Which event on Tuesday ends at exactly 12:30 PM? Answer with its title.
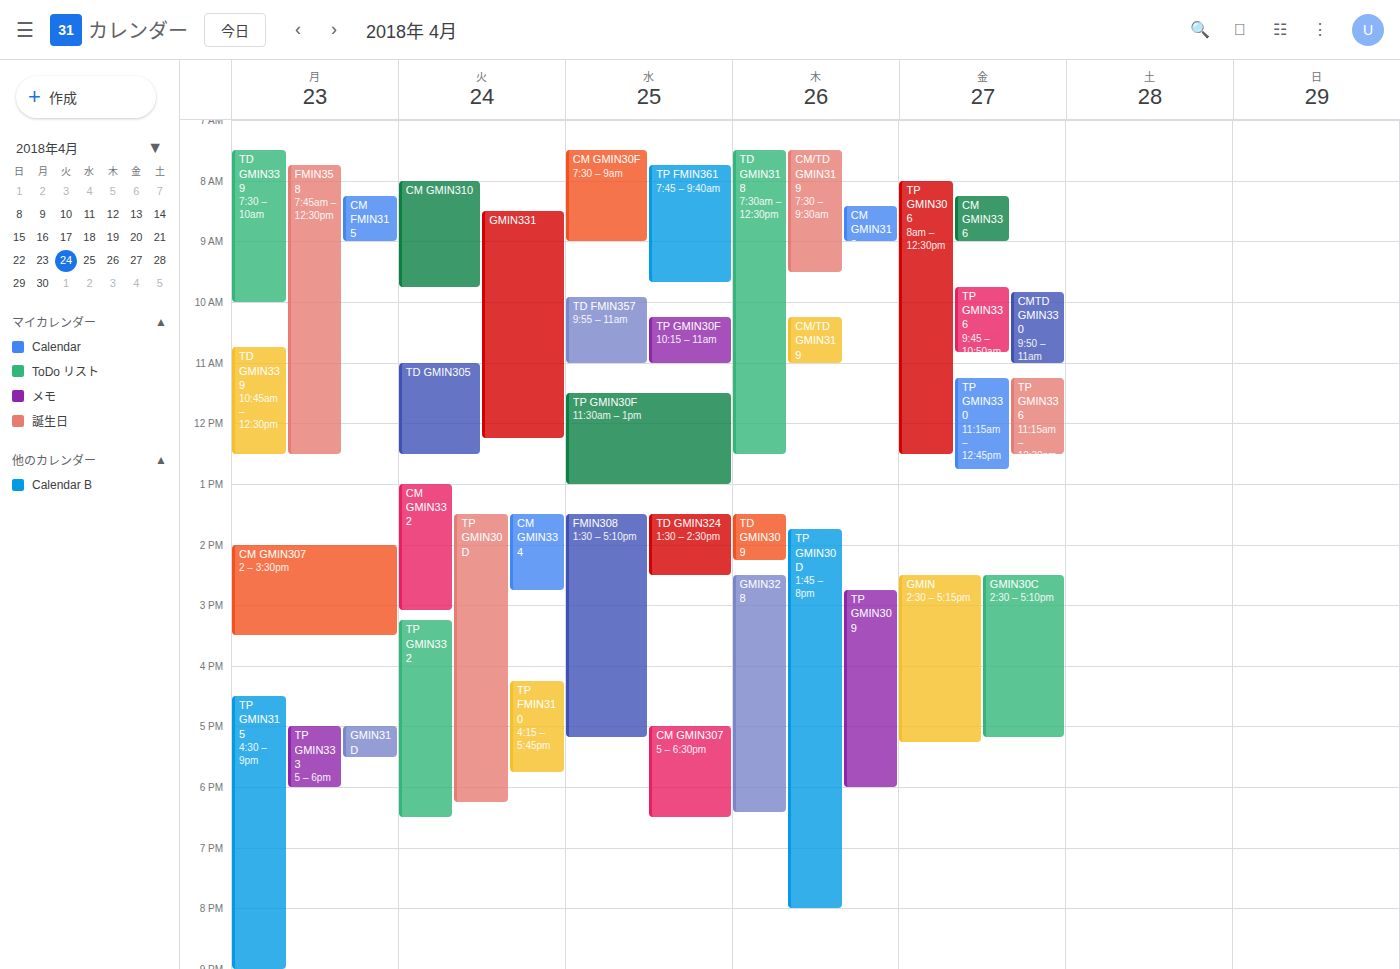
"TD GMIN305"